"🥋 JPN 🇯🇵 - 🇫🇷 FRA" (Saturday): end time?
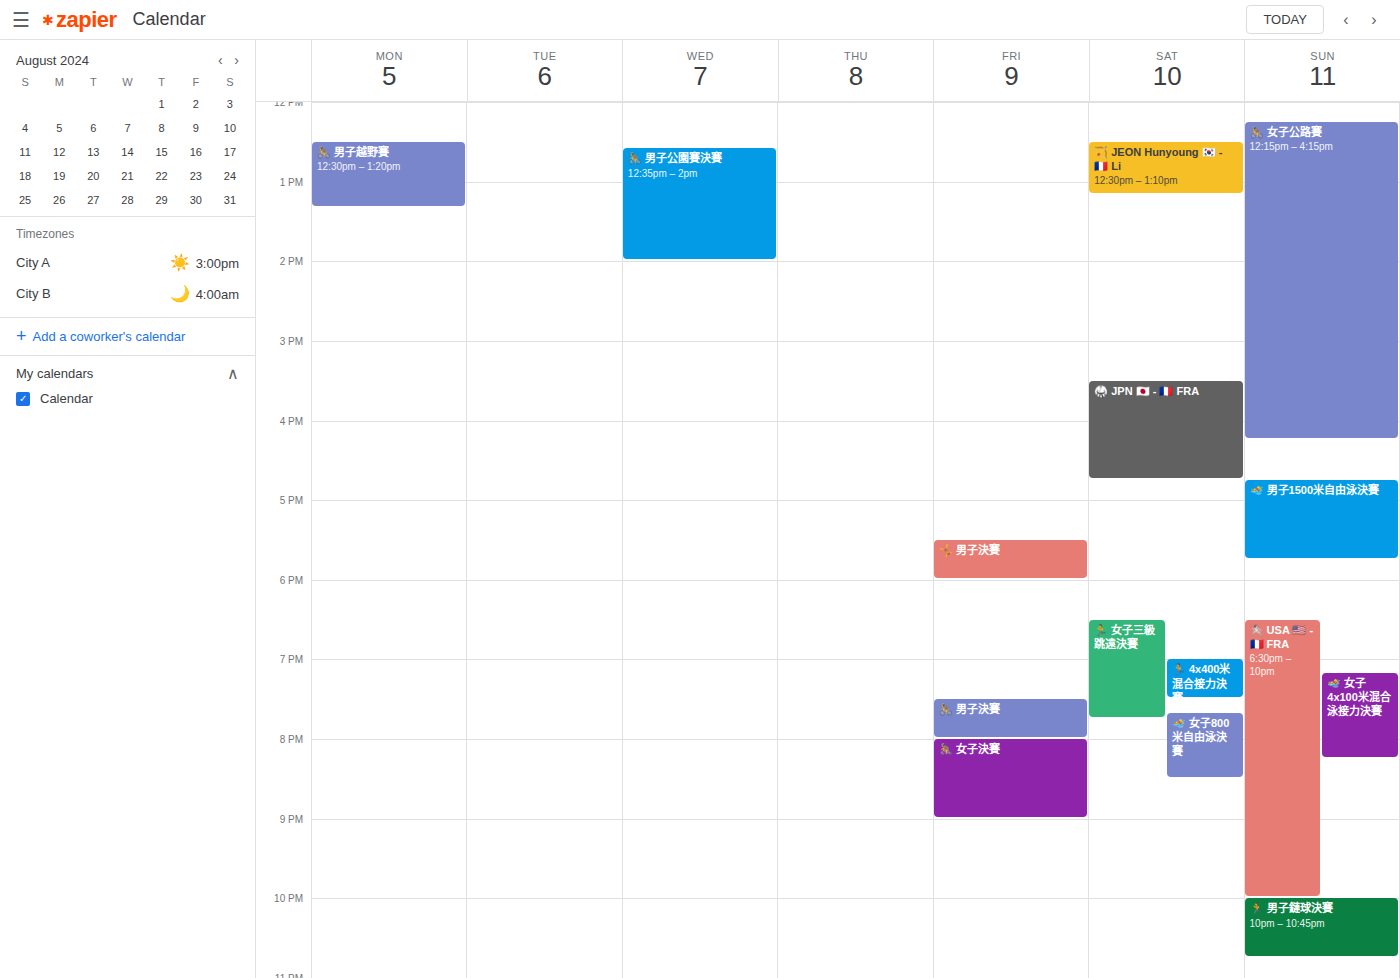
4:45 PM